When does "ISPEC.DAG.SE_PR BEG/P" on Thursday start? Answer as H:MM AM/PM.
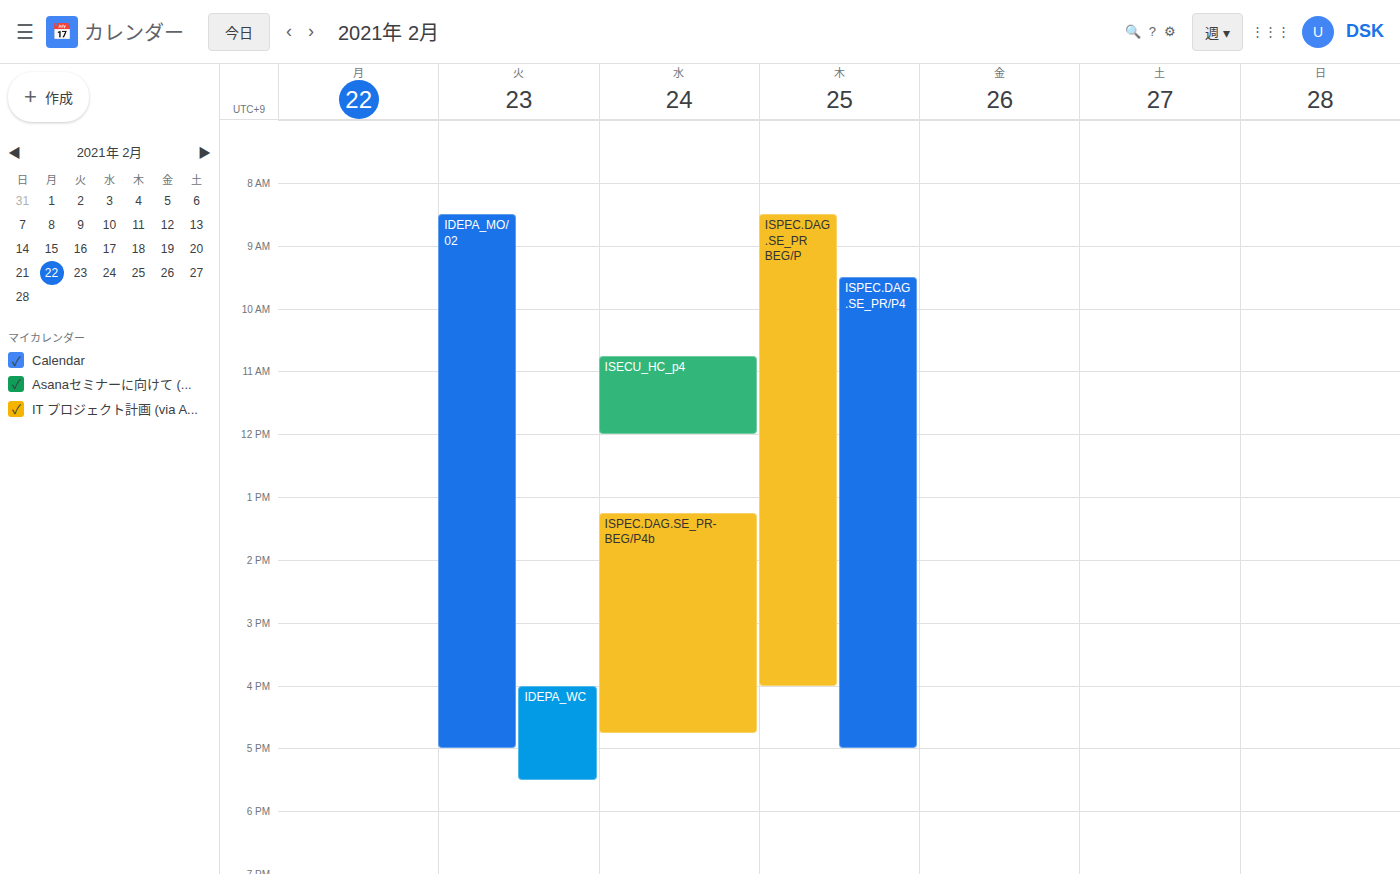
8:30 AM